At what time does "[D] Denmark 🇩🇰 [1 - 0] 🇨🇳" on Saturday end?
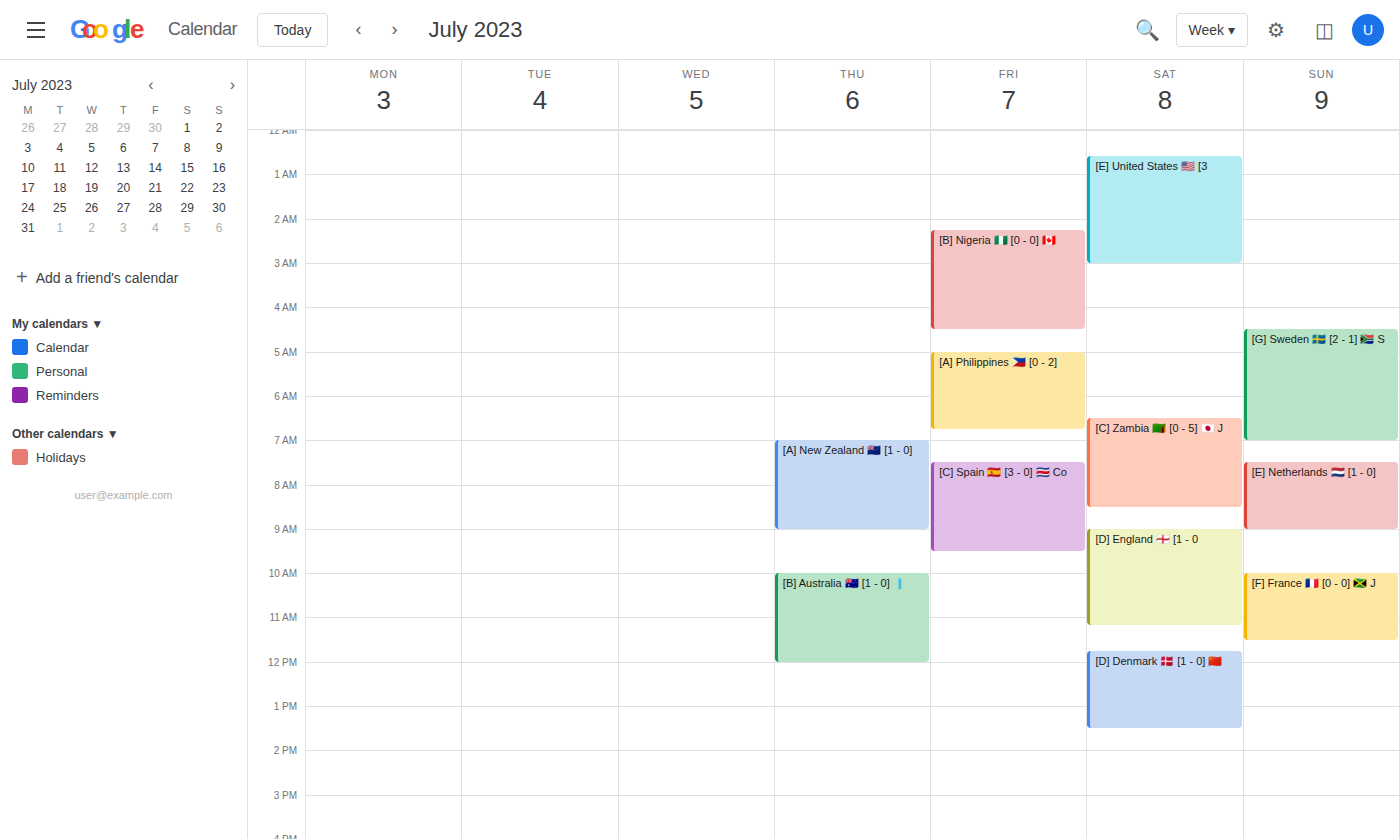
13:30